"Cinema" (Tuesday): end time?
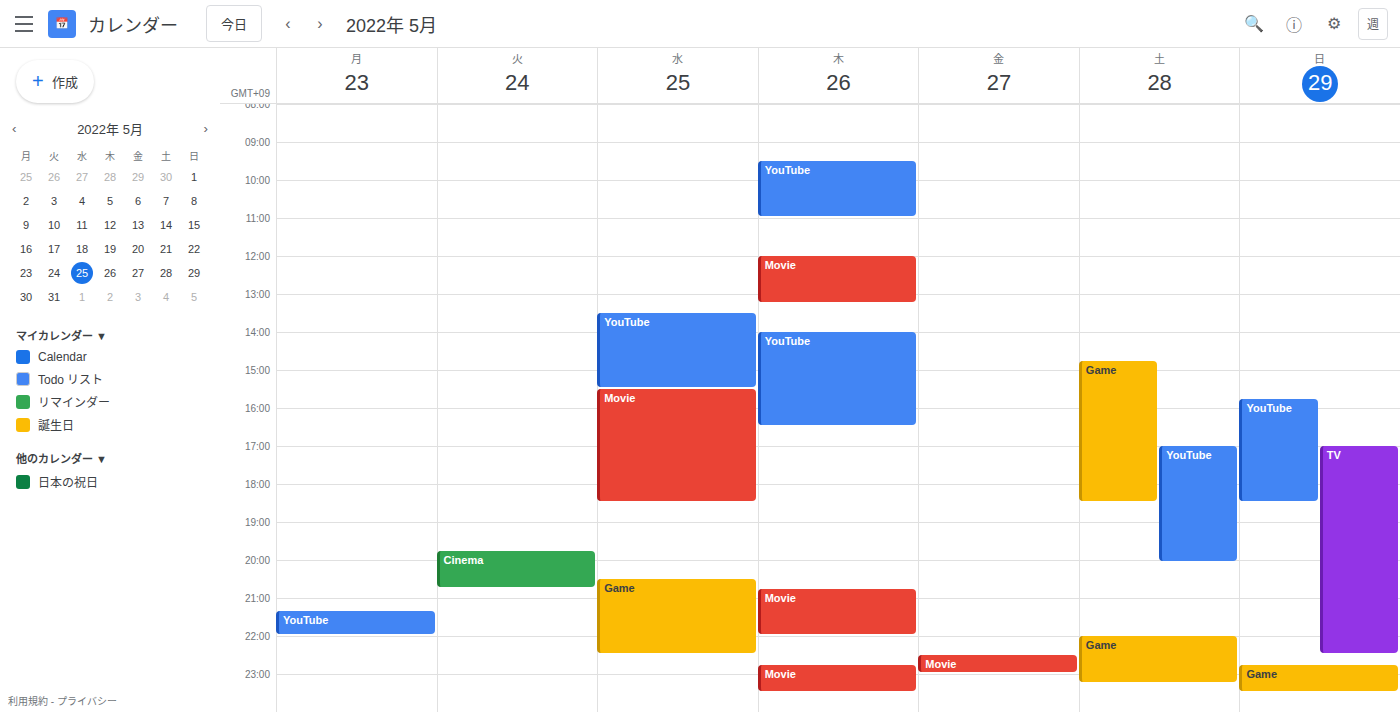
8:45 PM